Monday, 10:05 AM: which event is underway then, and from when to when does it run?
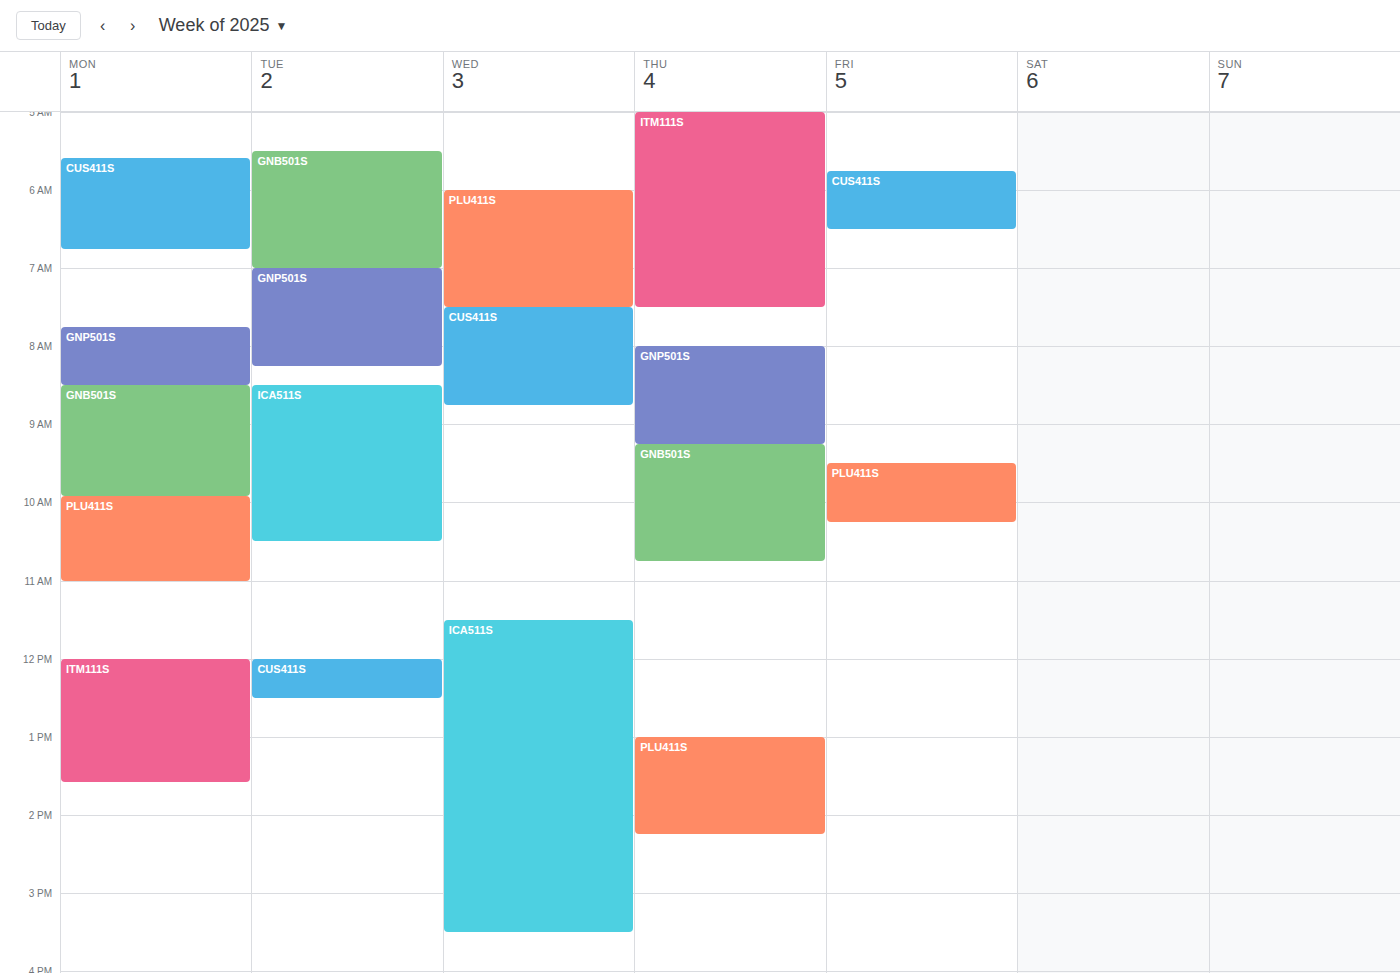
"PLU411S", 9:55 AM to 11:00 AM